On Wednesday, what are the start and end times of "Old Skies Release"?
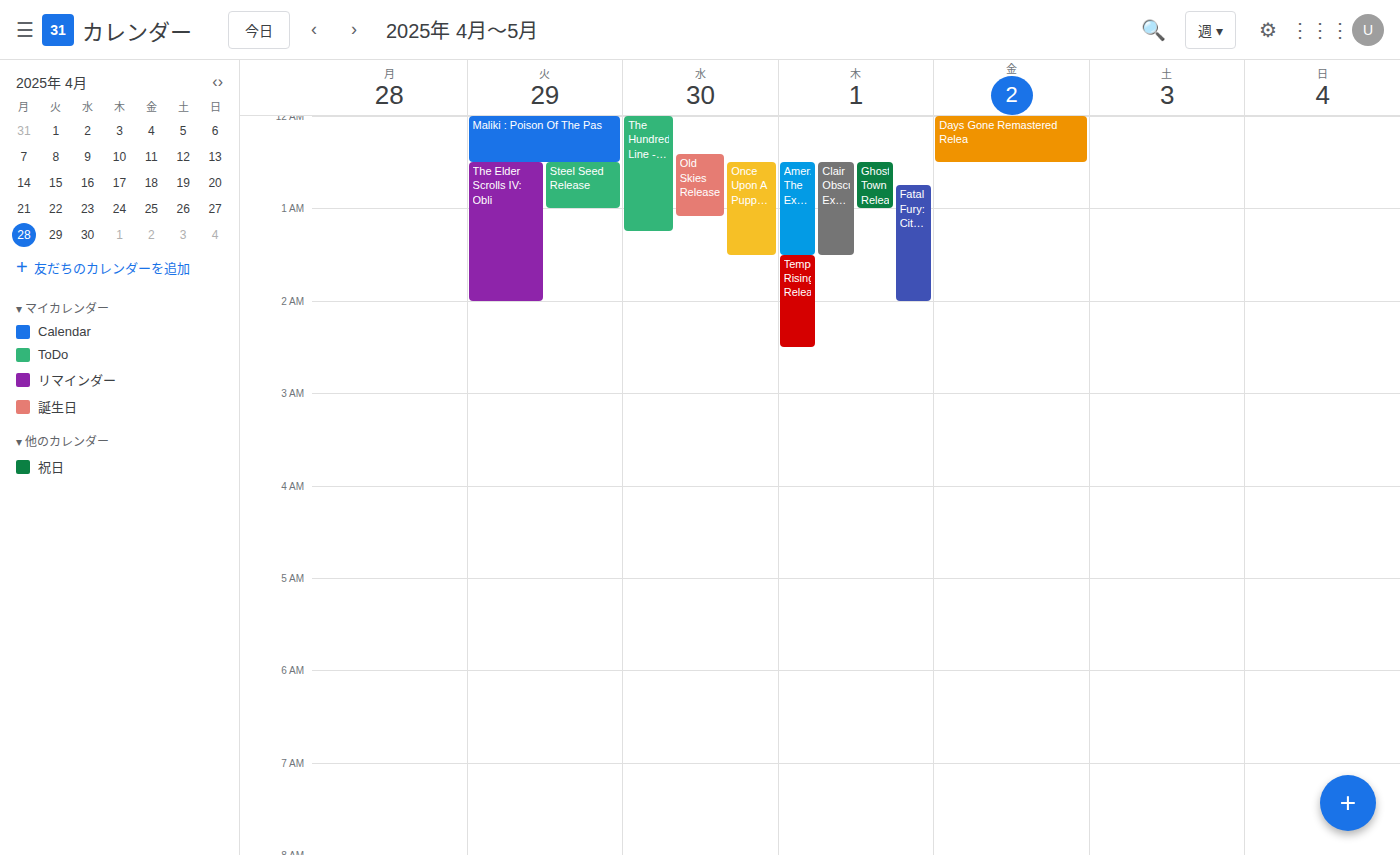
12:25 AM to 1:05 AM